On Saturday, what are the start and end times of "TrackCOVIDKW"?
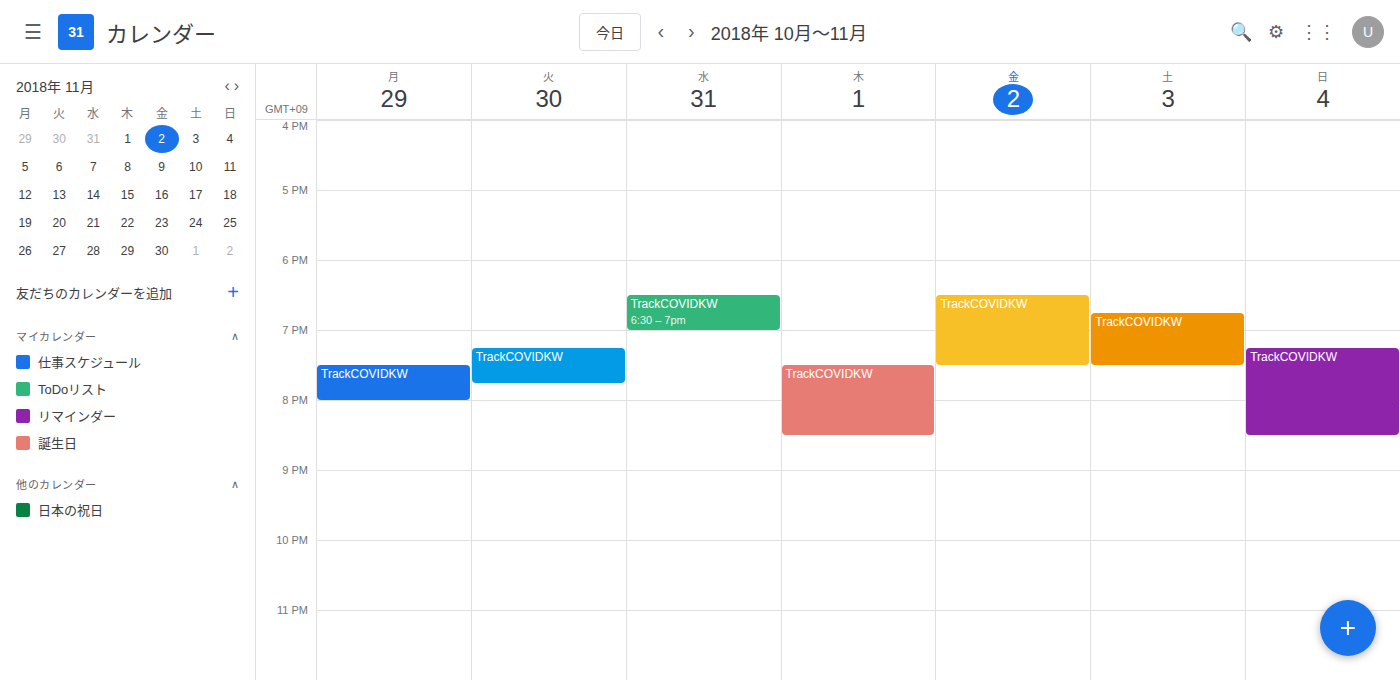
6:45 PM to 7:30 PM